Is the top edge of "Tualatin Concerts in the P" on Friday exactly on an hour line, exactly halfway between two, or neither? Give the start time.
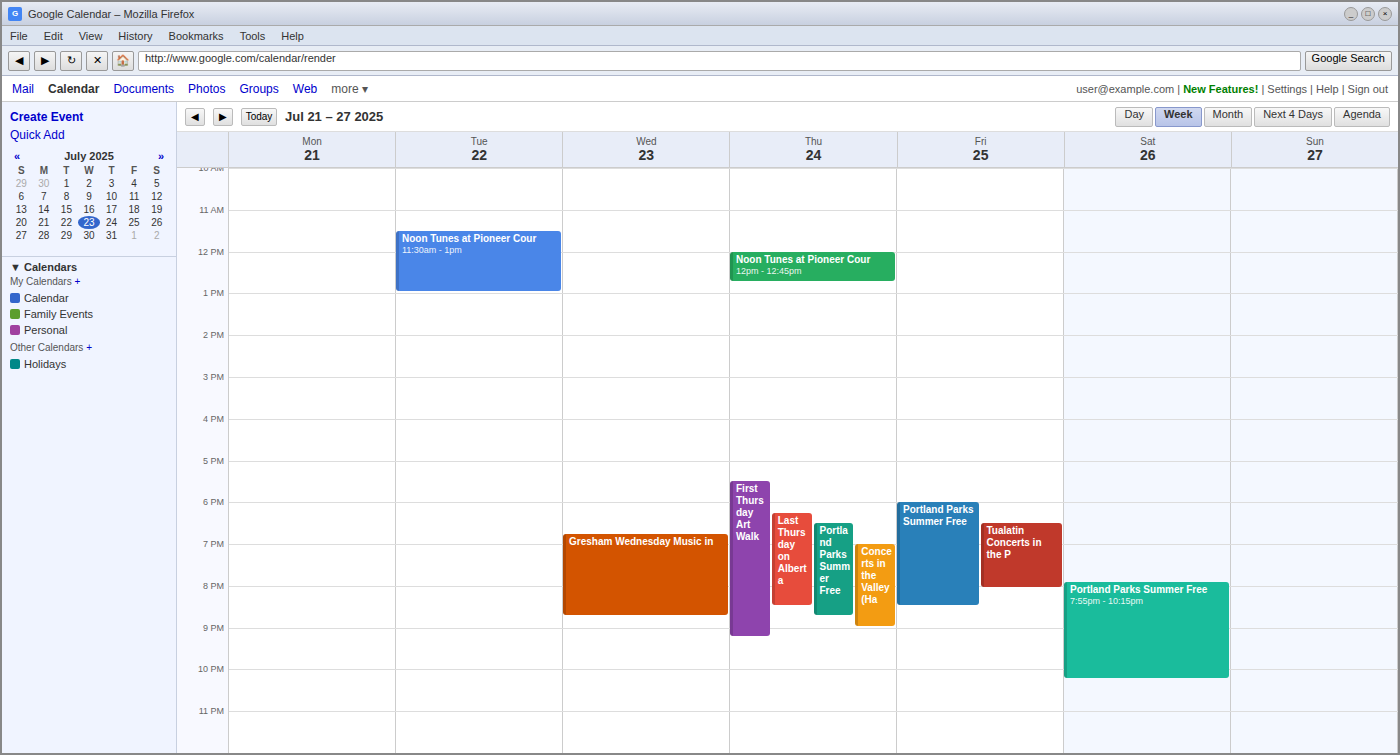
6:30 PM -- halfway between the 6 PM and 7 PM lines.